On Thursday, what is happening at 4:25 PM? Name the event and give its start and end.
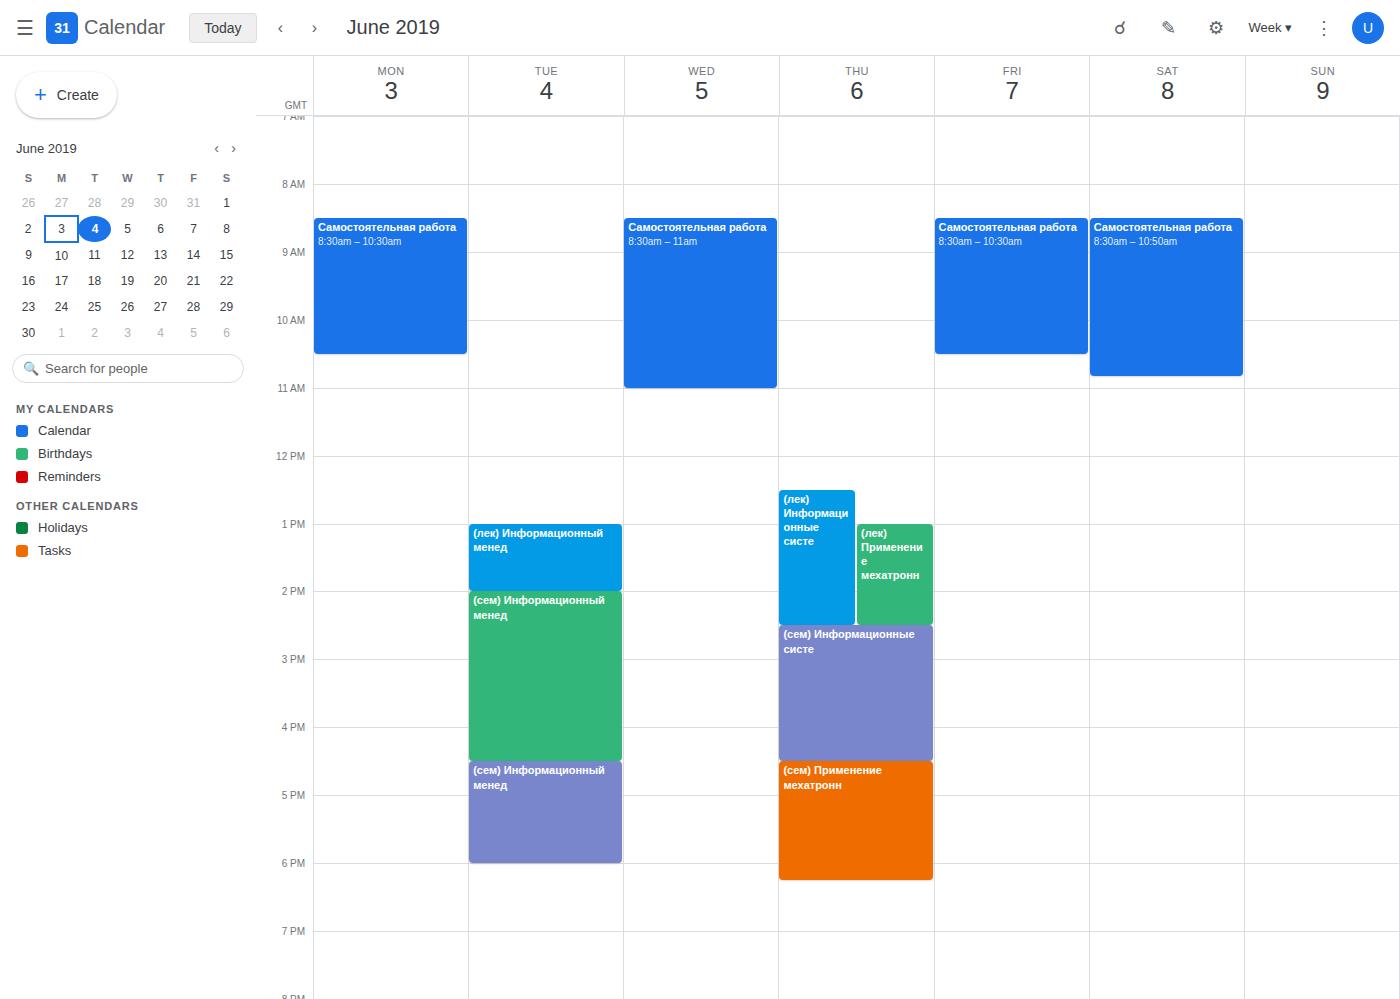
"(сем) Информационные систе", 2:30 PM to 4:30 PM